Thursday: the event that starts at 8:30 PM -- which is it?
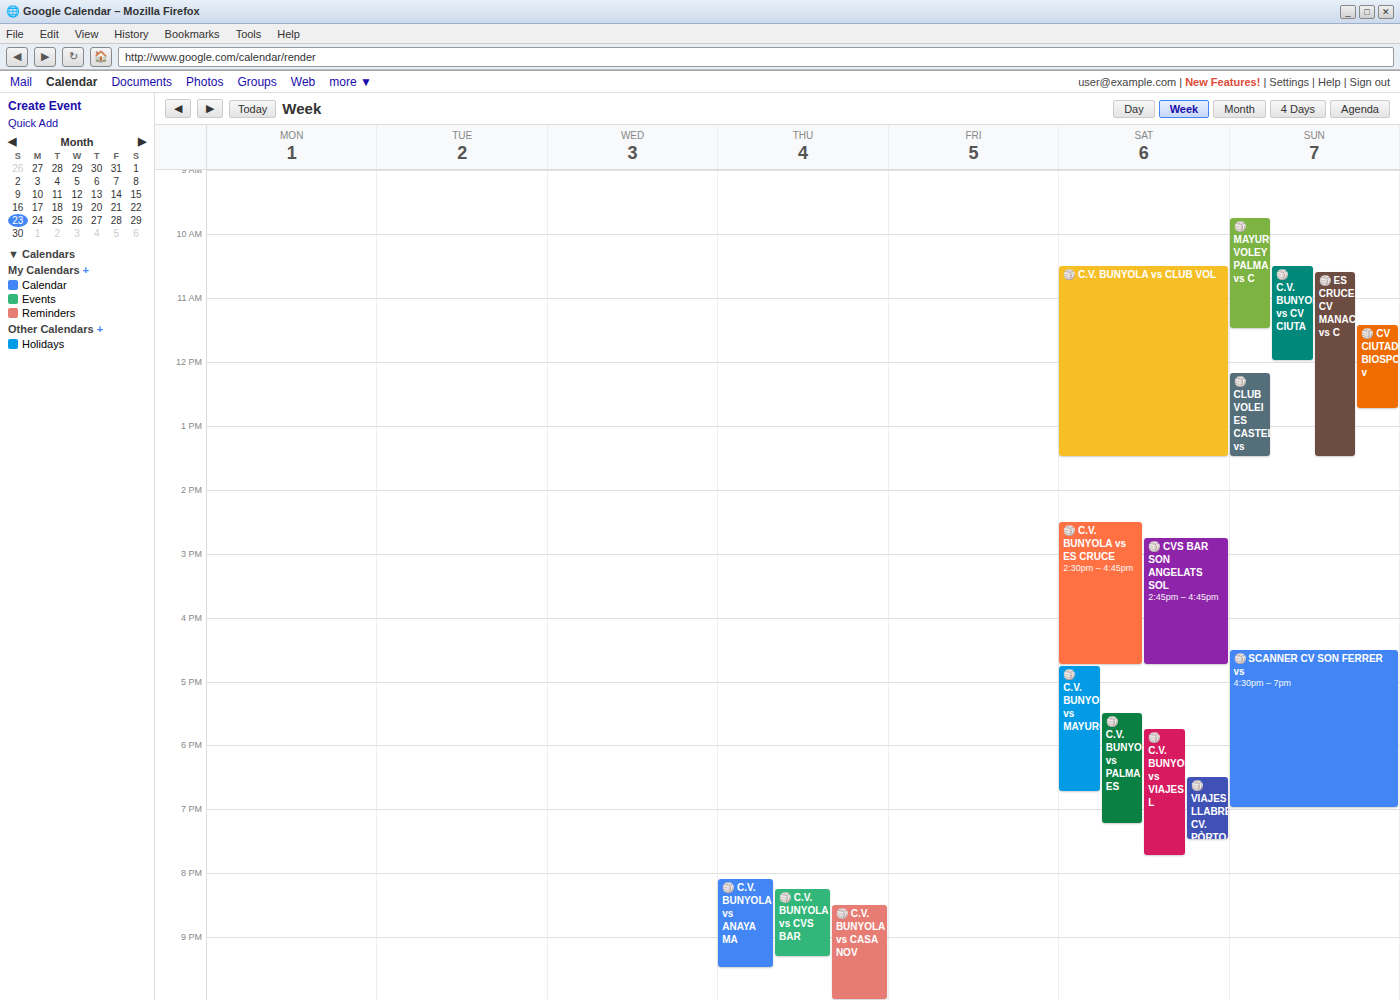
"🏐 C.V. BUNYOLA vs CASA NOV"